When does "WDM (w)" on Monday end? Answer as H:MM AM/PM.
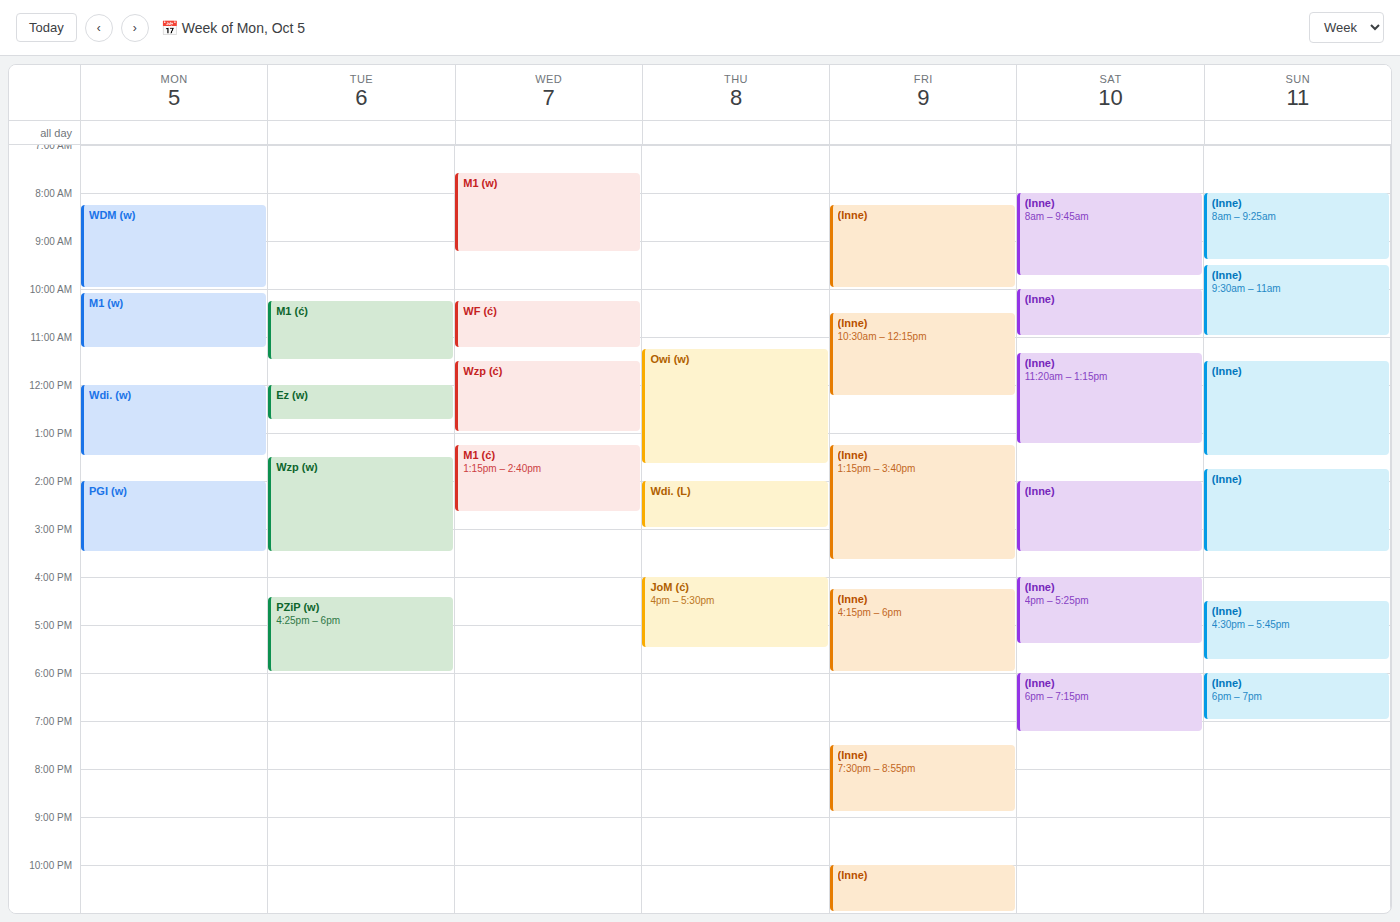
10:00 AM